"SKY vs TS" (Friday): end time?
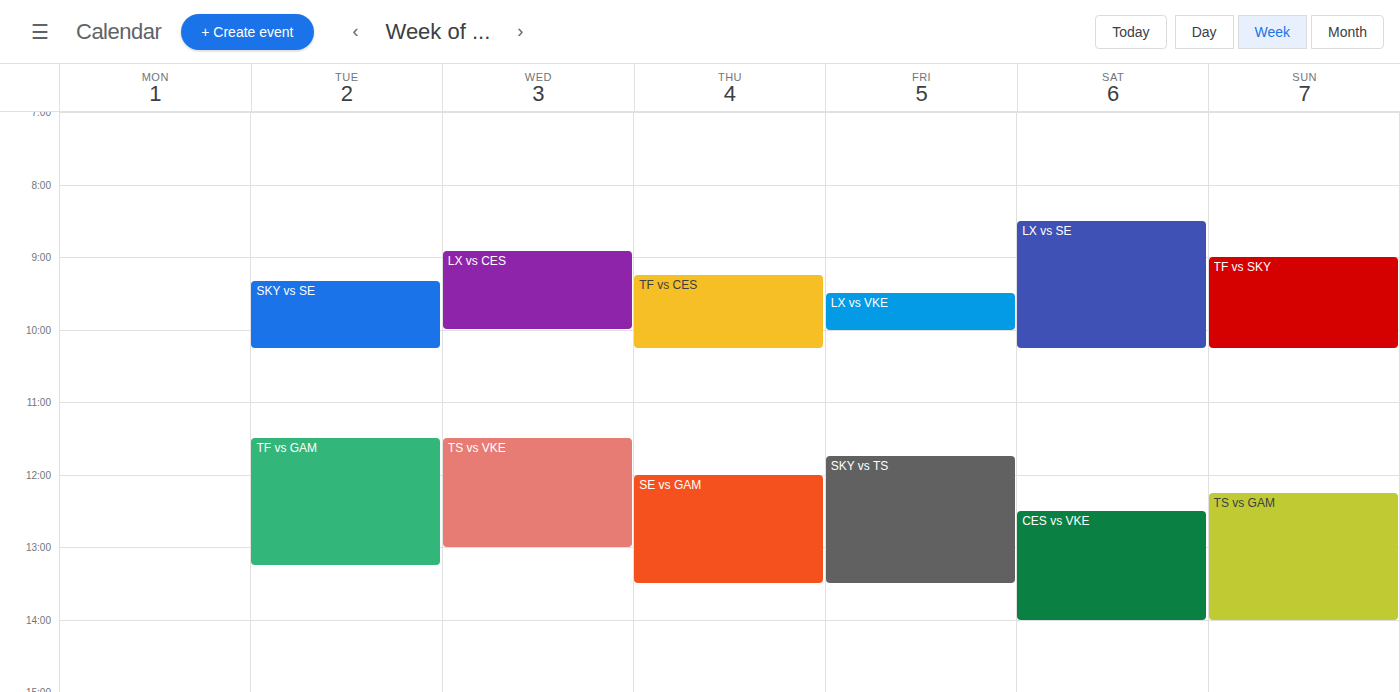
1:30 PM